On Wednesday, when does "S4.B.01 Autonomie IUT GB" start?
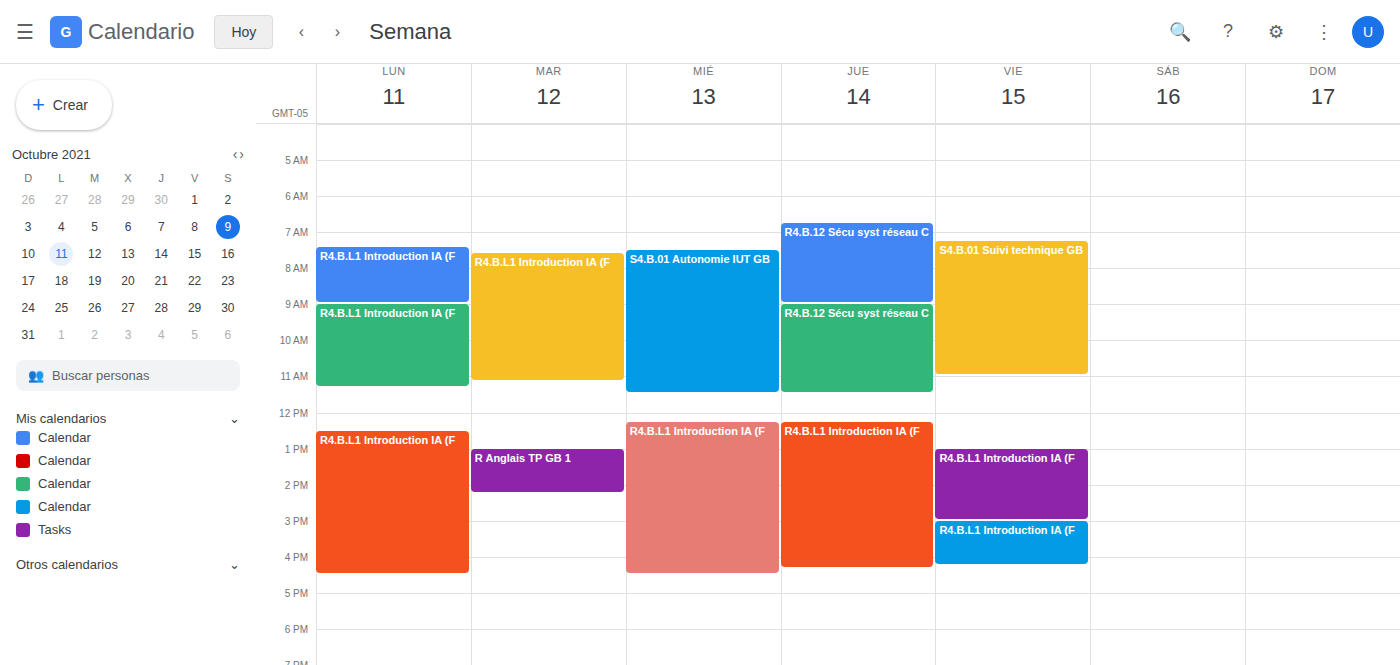
7:30 AM